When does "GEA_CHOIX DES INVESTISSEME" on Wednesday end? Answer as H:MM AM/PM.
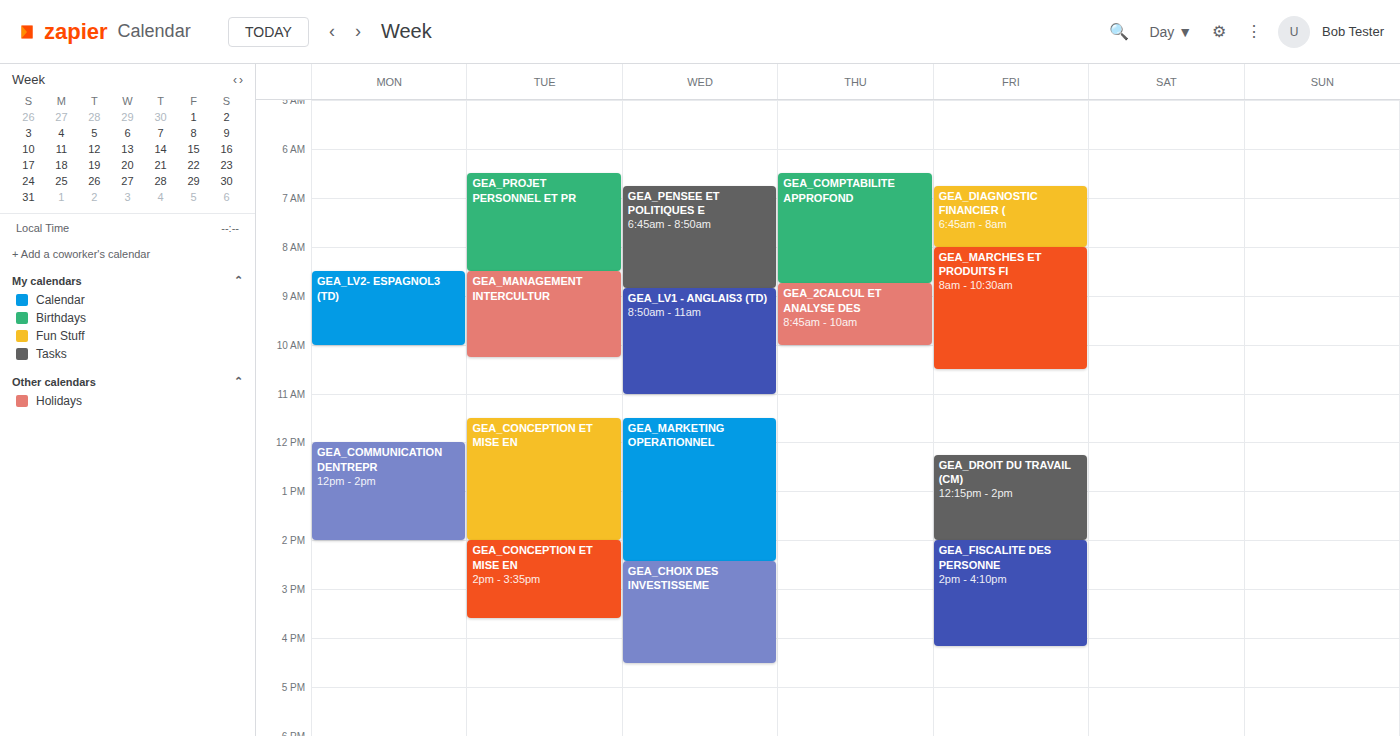
4:30 PM